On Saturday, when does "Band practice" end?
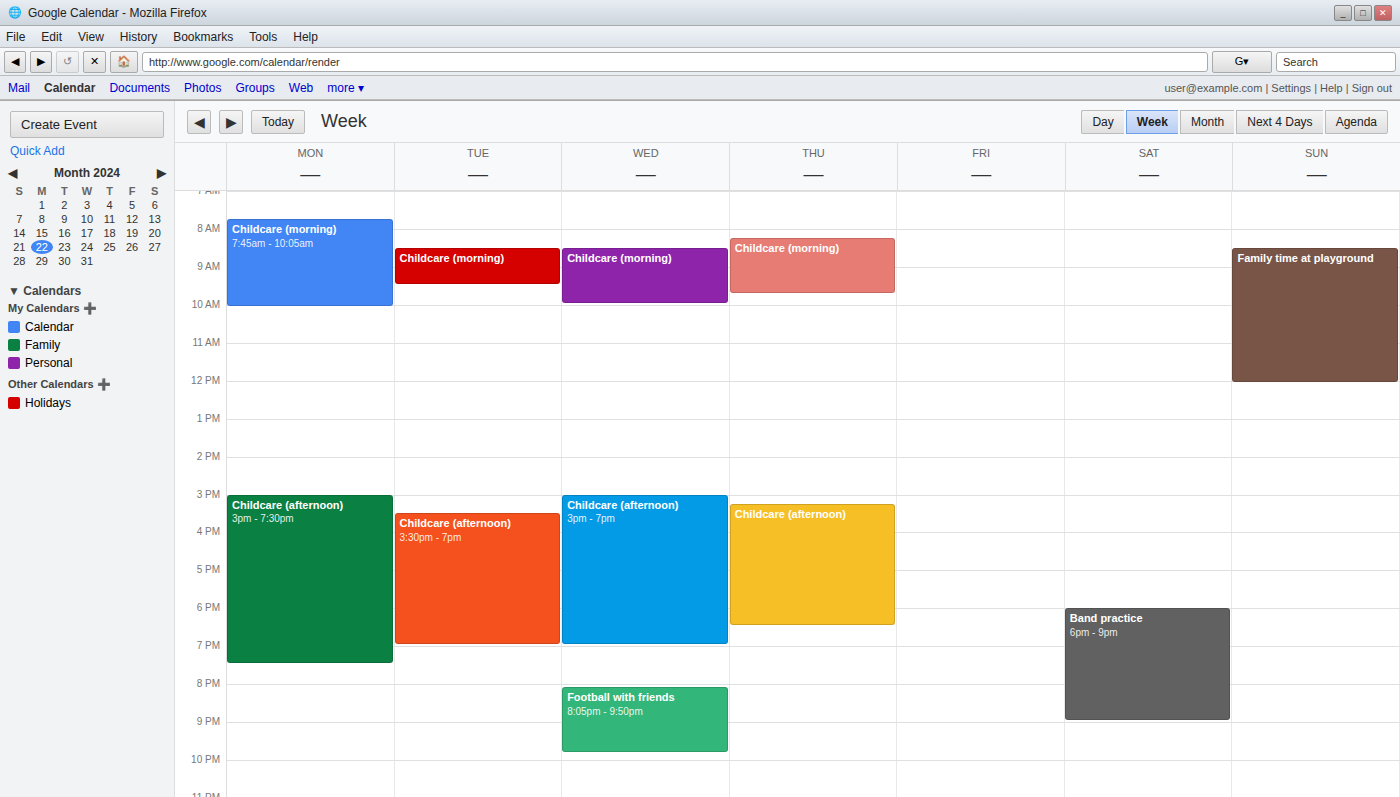
21:00